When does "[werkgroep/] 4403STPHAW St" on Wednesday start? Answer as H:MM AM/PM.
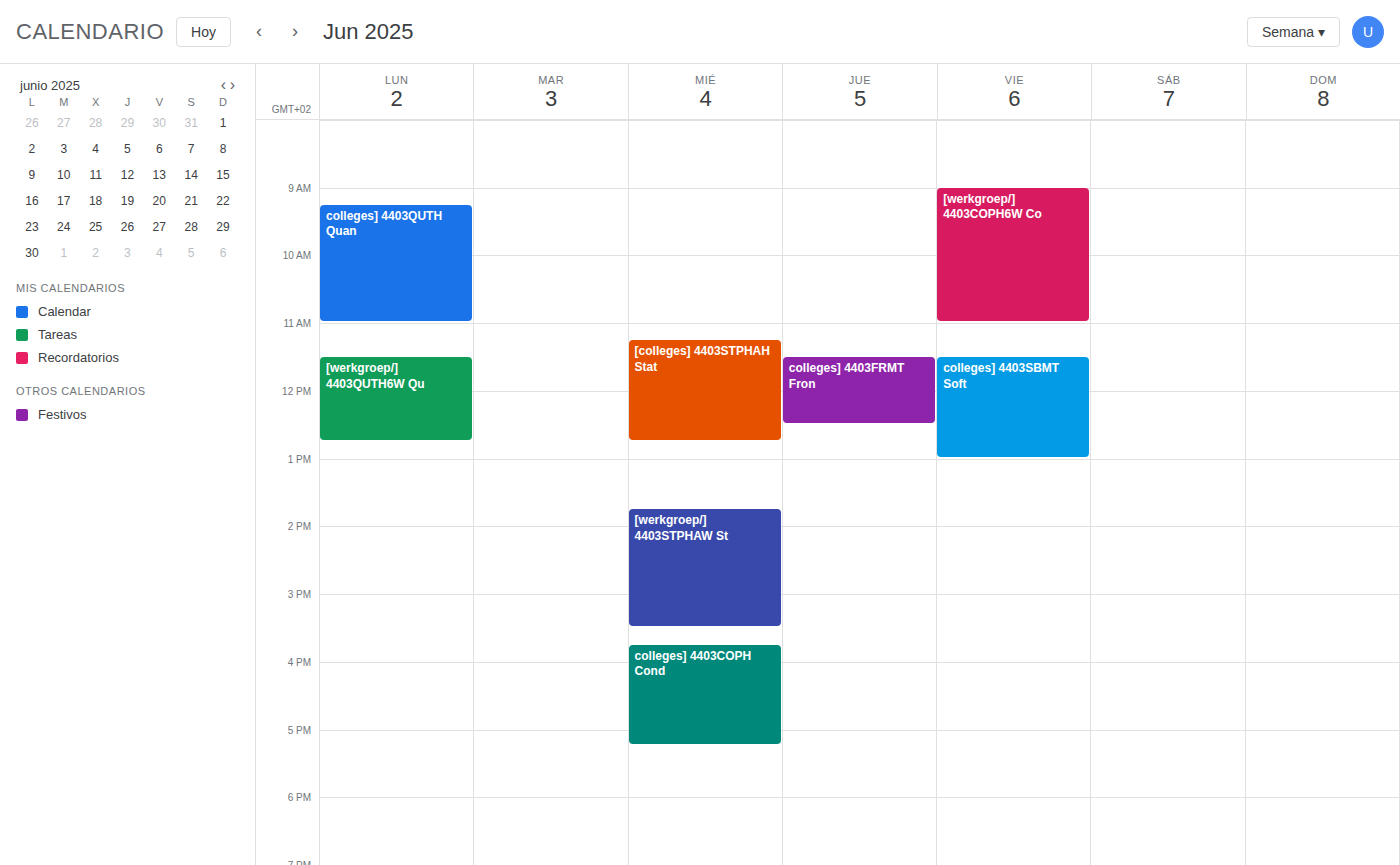
1:45 PM